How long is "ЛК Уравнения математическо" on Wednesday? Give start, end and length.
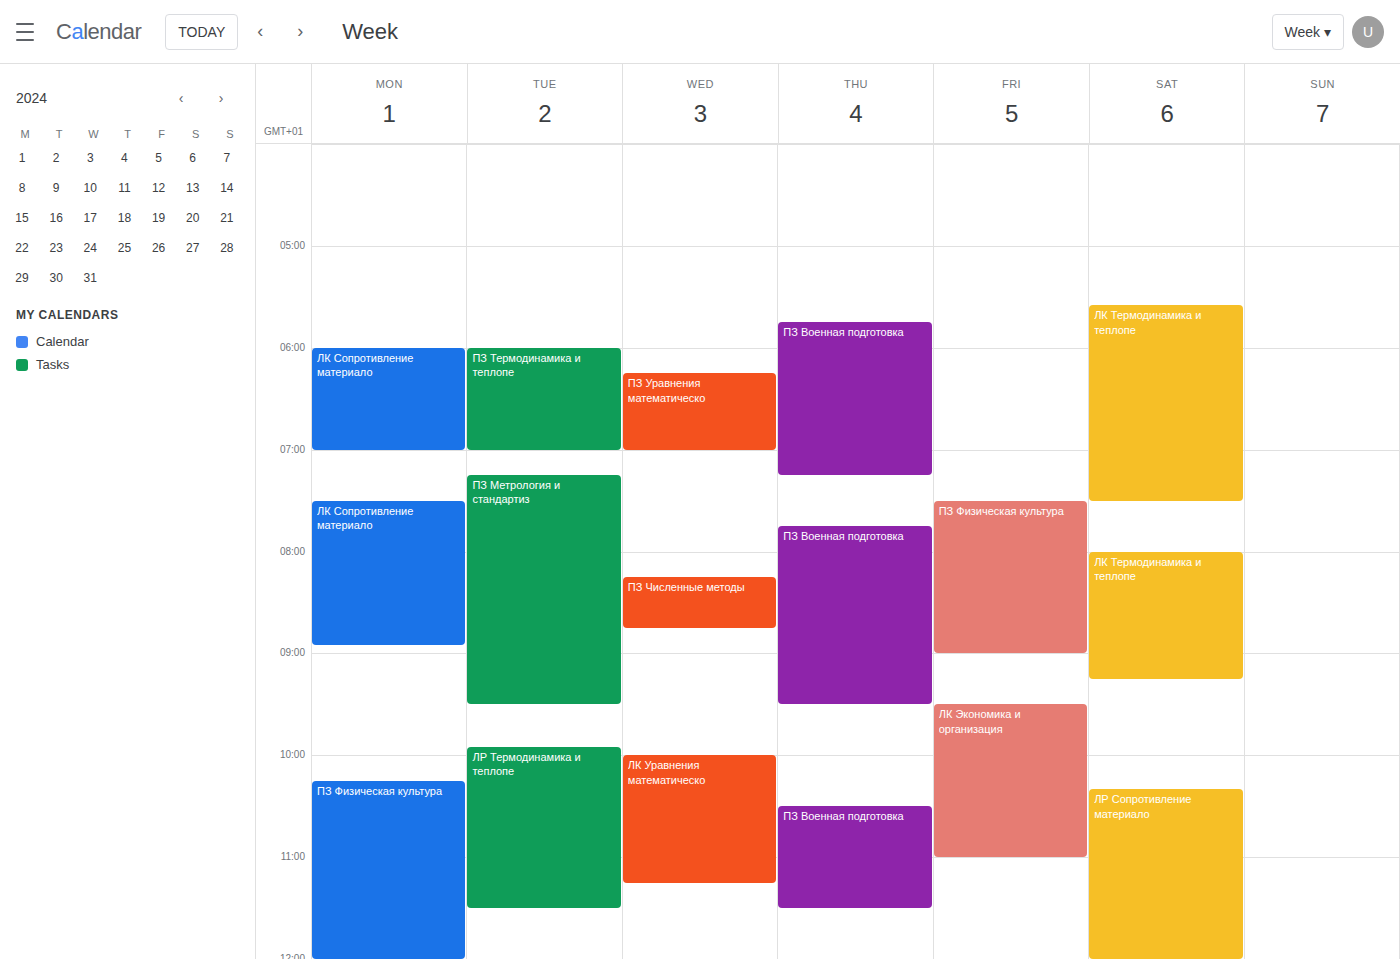
10:00 to 11:15, 1 hour 15 minutes